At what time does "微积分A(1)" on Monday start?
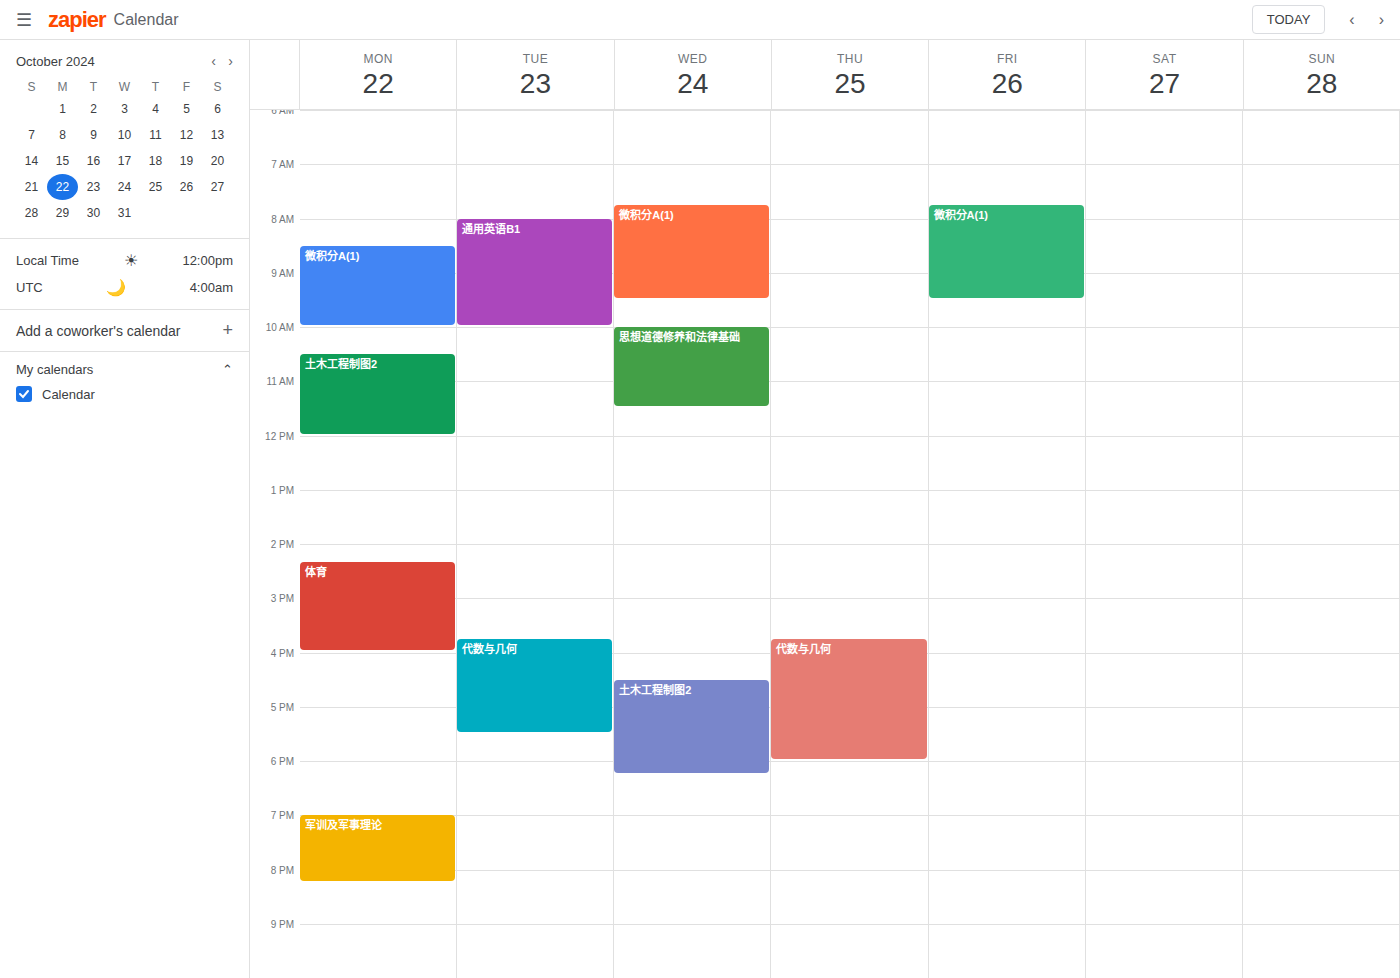
8:30 AM